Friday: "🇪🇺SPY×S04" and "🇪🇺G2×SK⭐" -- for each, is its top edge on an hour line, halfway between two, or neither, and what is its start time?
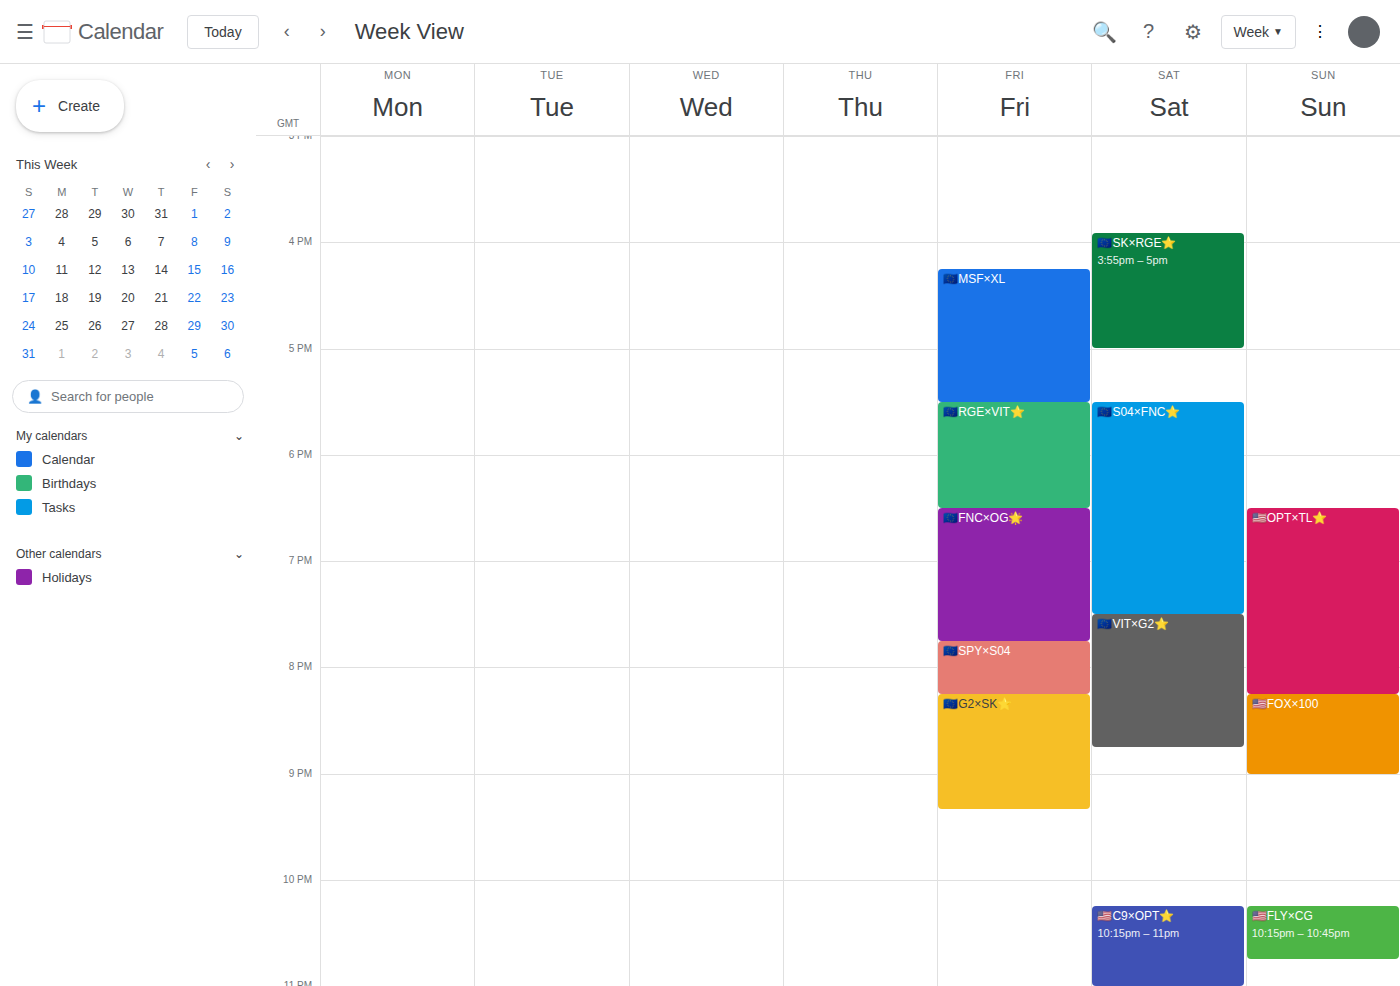
"🇪🇺SPY×S04": 7:45 PM, neither: three quarters of the way from the 7 PM line to the 8 PM line. "🇪🇺G2×SK⭐": 8:15 PM, neither: a quarter of the way from the 8 PM line to the 9 PM line.